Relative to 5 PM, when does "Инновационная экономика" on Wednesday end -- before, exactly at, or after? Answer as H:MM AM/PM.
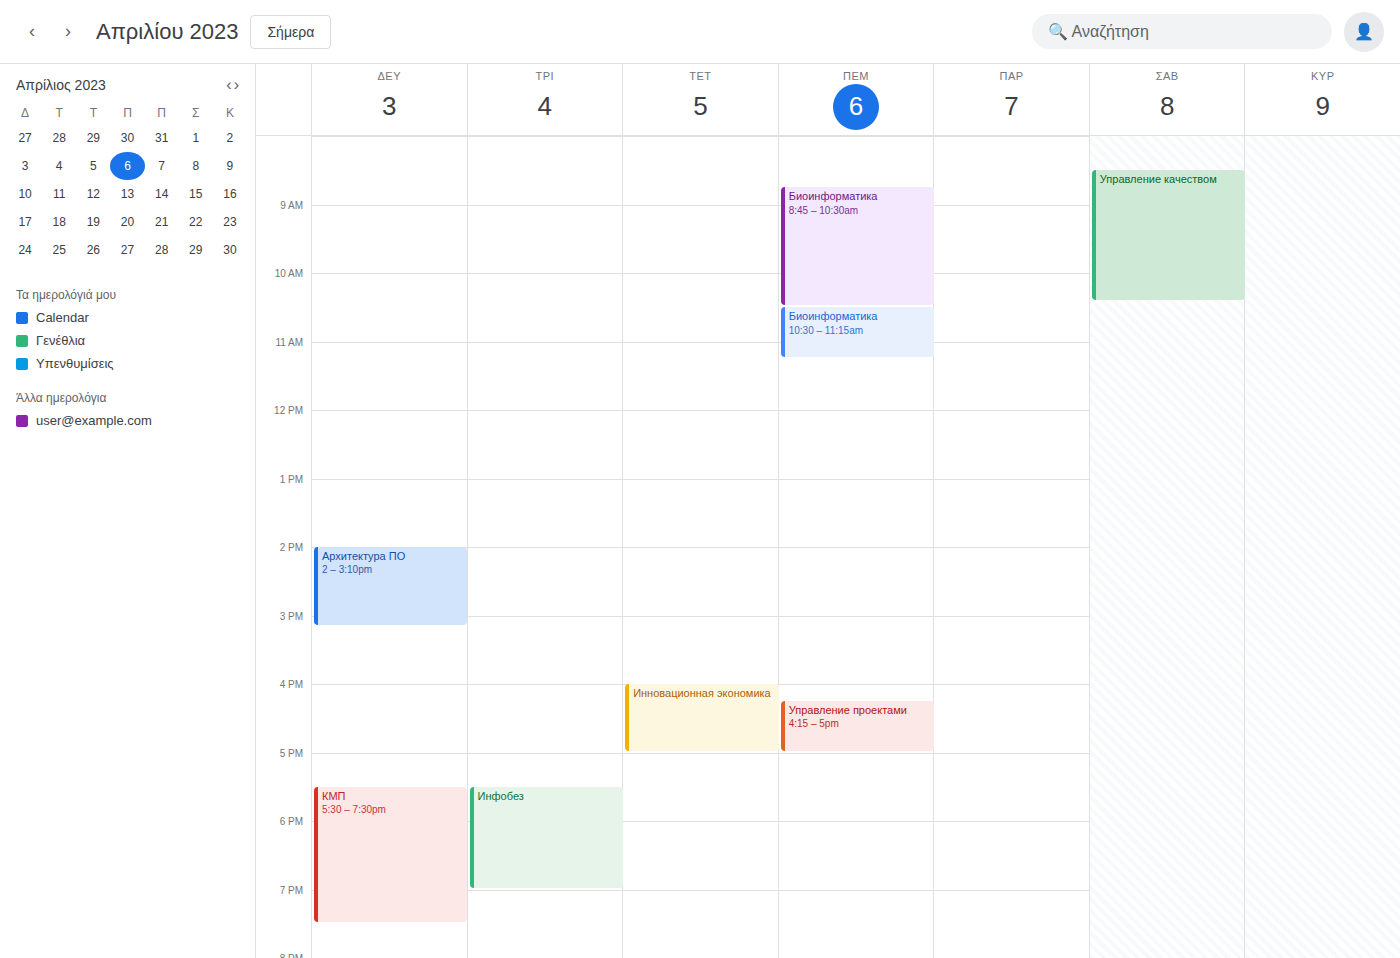
5:00 PM -- exactly at 5 PM, on the 5 PM line.